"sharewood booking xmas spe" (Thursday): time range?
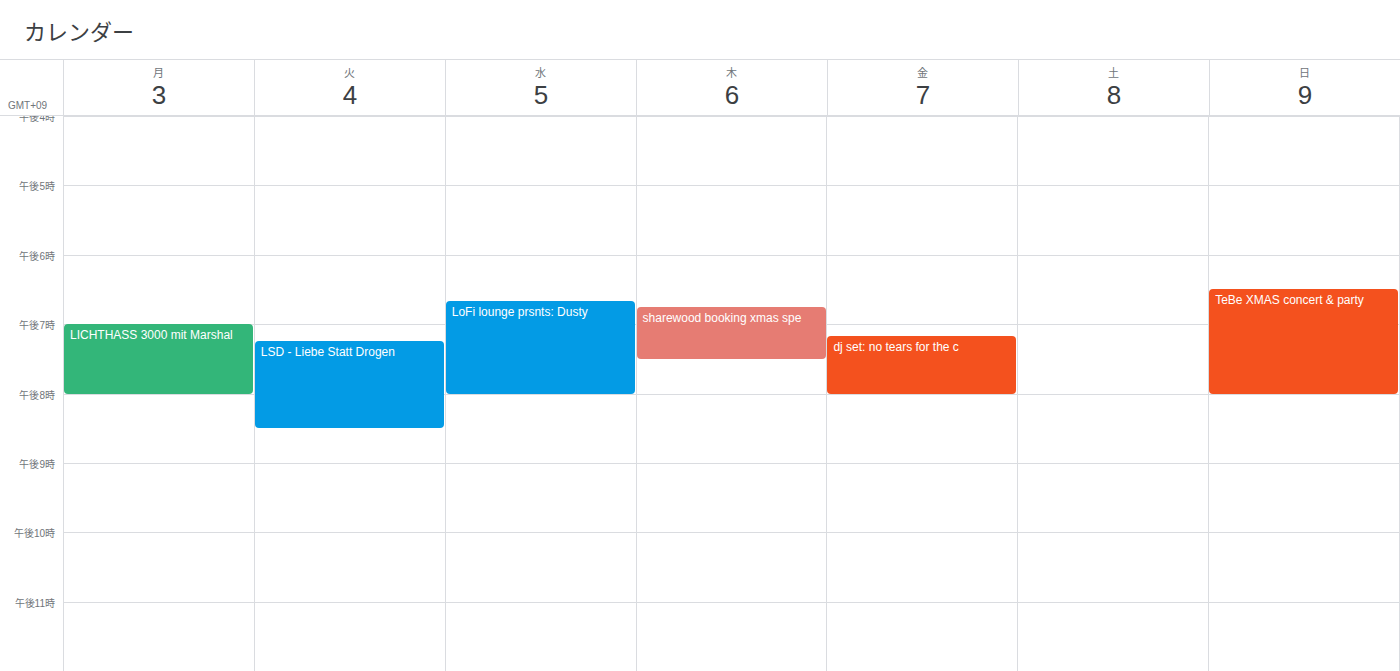
6:45 PM to 7:30 PM